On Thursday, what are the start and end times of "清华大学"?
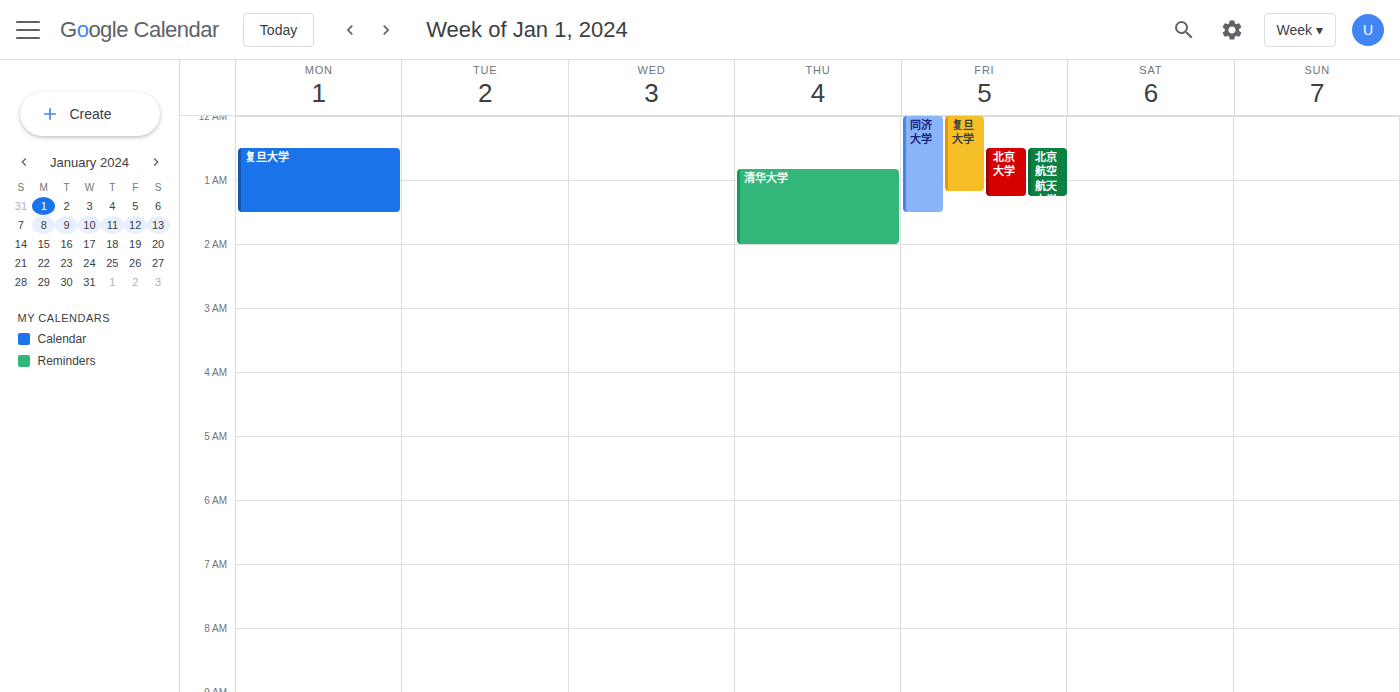
12:50 AM to 2:00 AM